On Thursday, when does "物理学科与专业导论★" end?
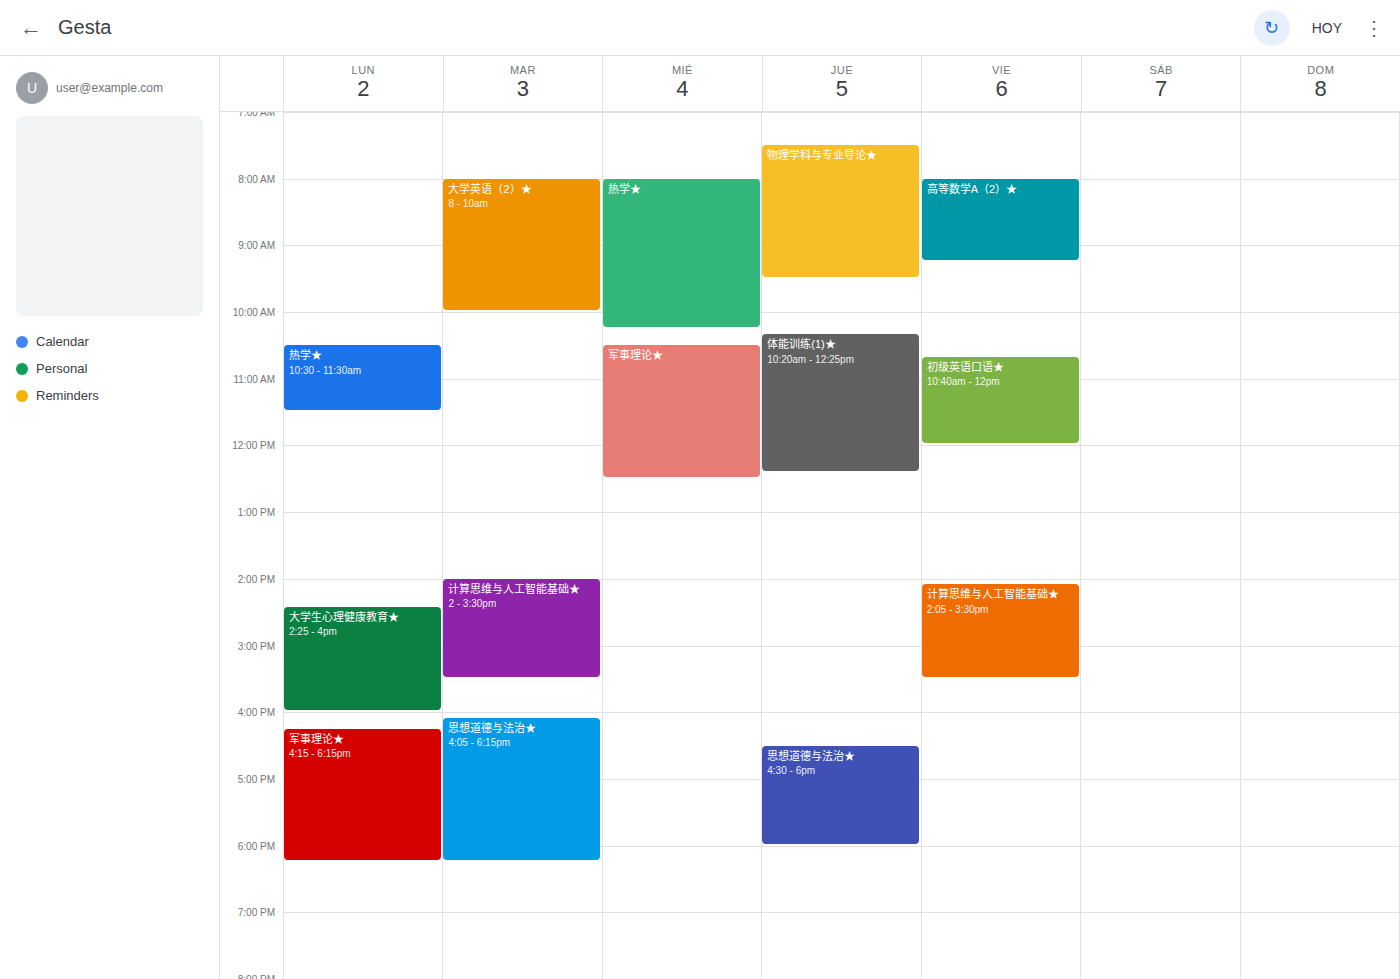
9:30 AM